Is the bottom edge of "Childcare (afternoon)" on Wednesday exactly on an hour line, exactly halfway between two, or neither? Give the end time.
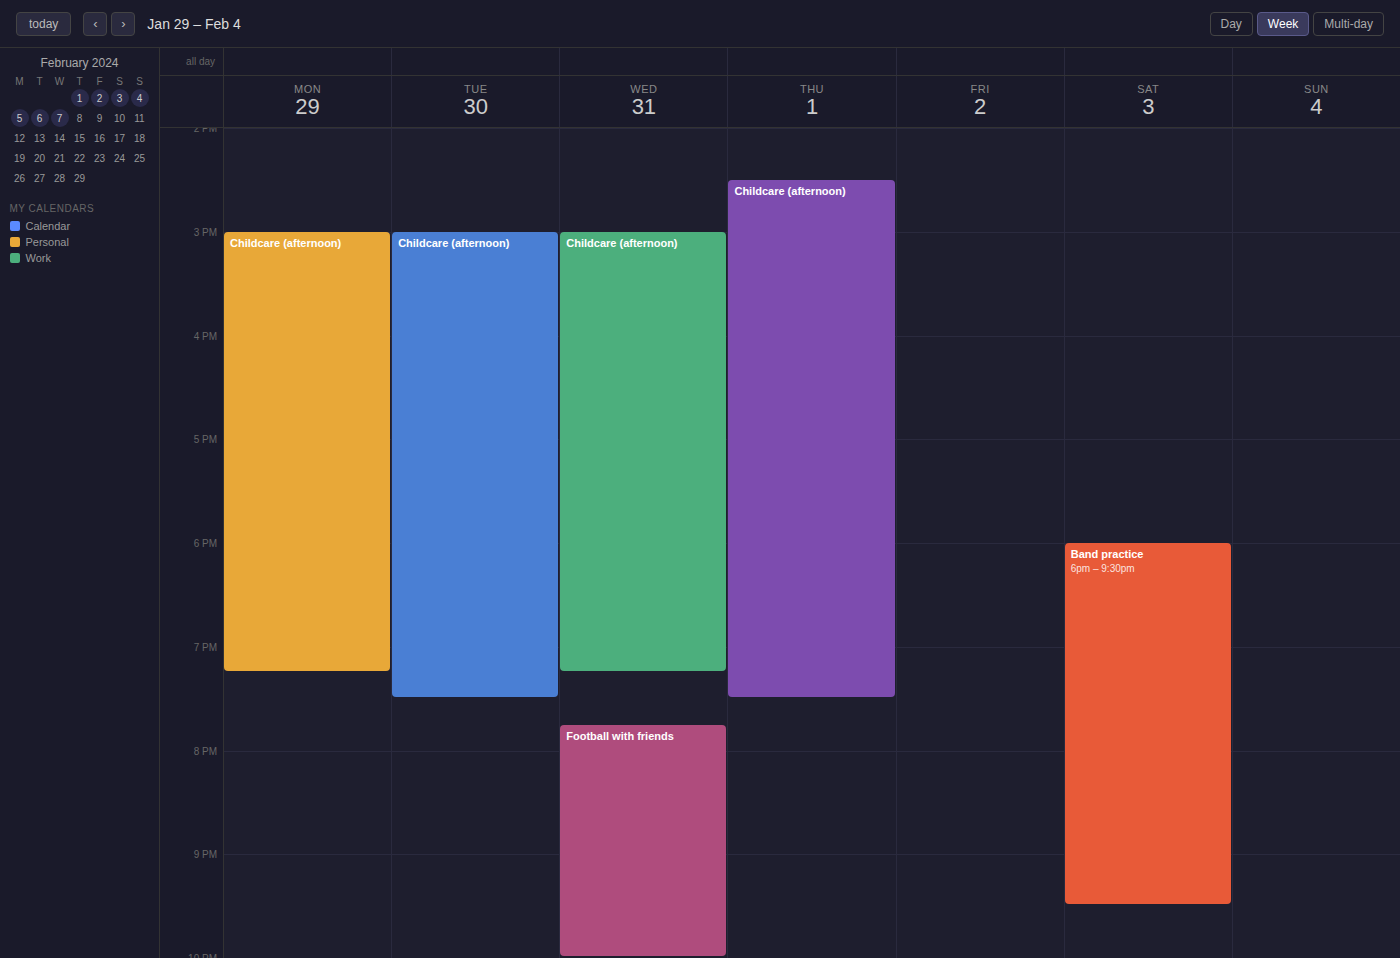
7:15 PM -- neither: a quarter of the way from the 7 PM line to the 8 PM line.